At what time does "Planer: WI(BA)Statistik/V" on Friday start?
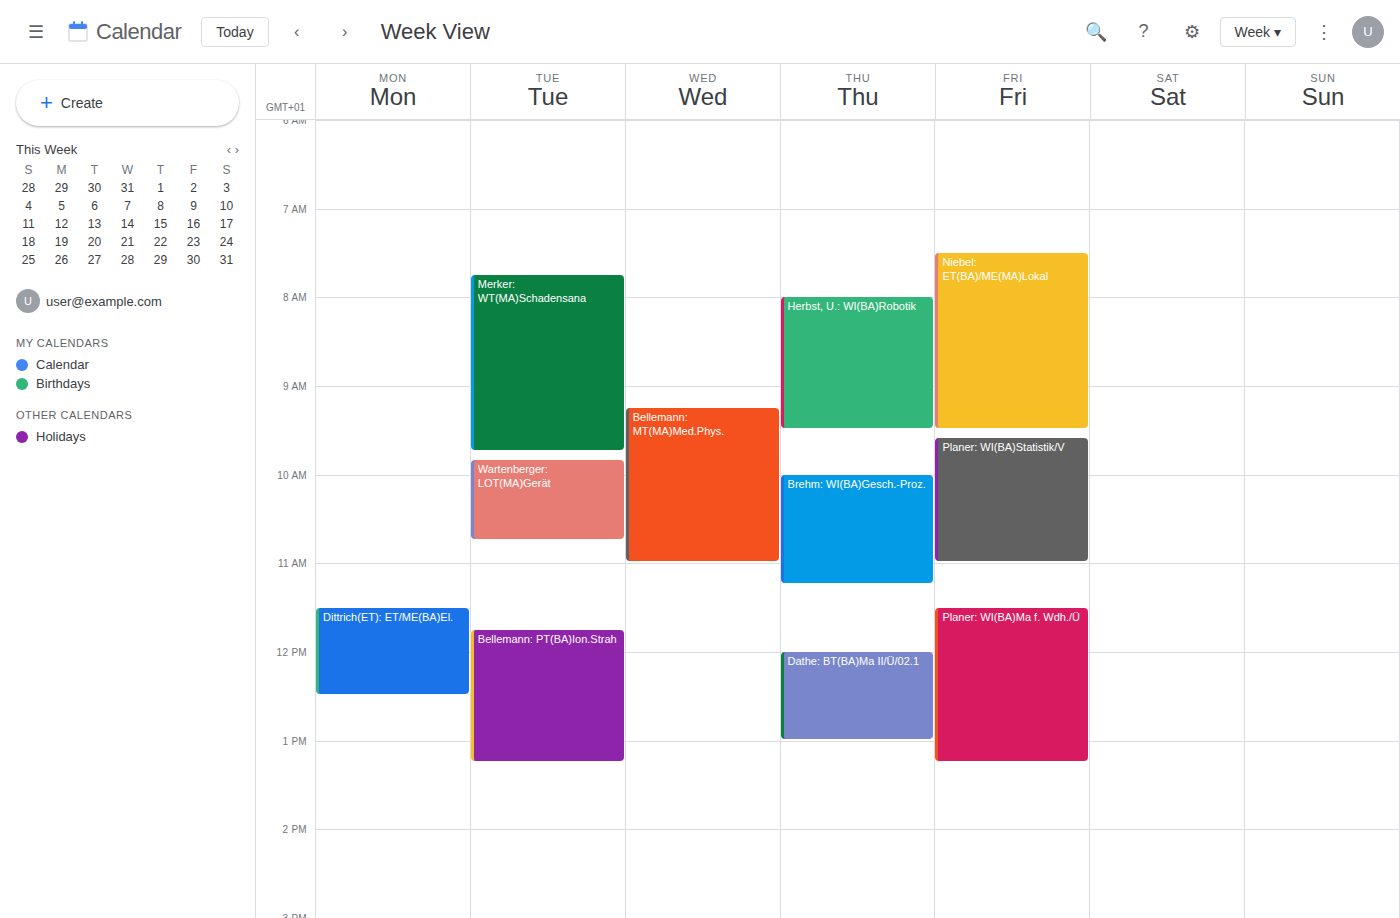
09:35